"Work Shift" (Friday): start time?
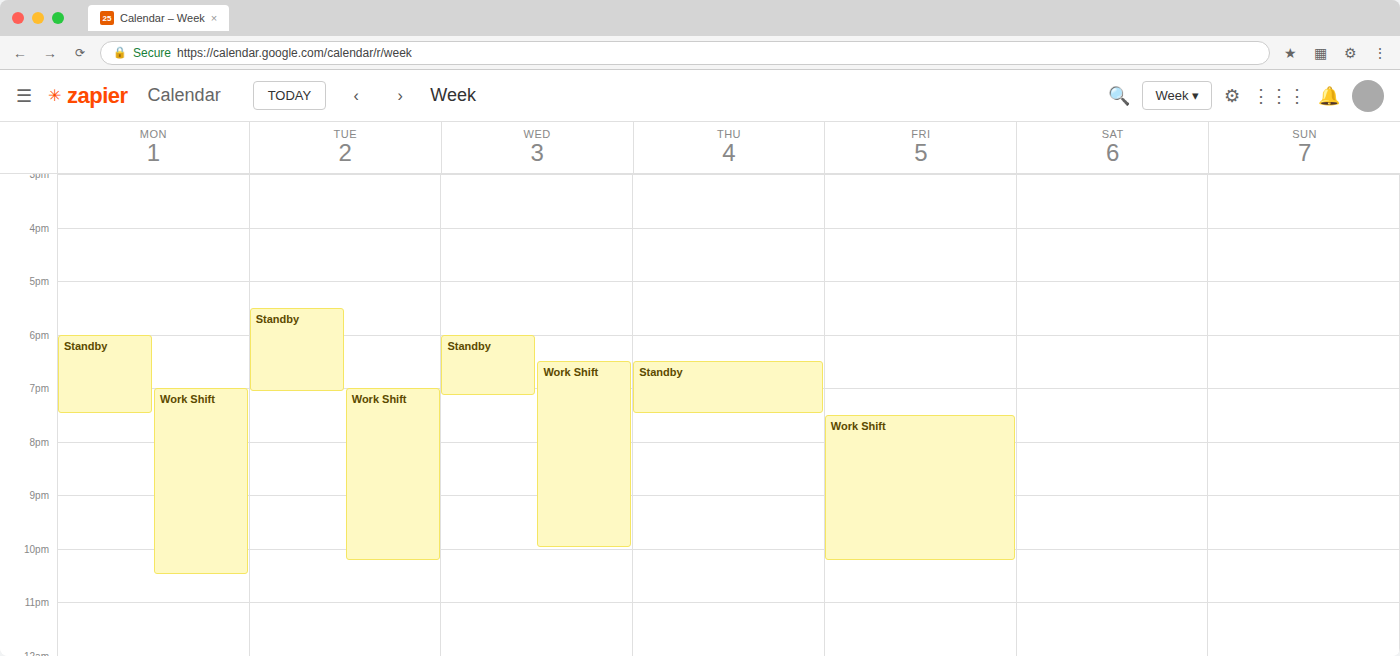
7:30 PM